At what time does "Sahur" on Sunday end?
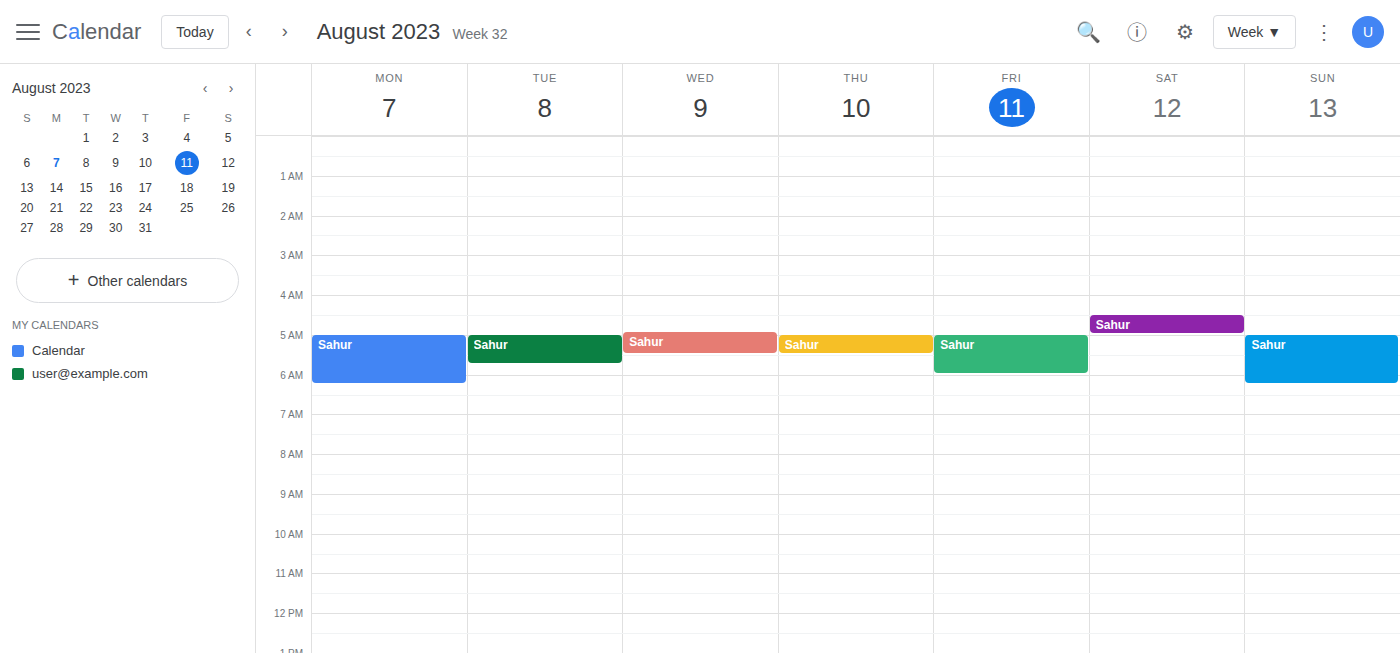
6:15 AM